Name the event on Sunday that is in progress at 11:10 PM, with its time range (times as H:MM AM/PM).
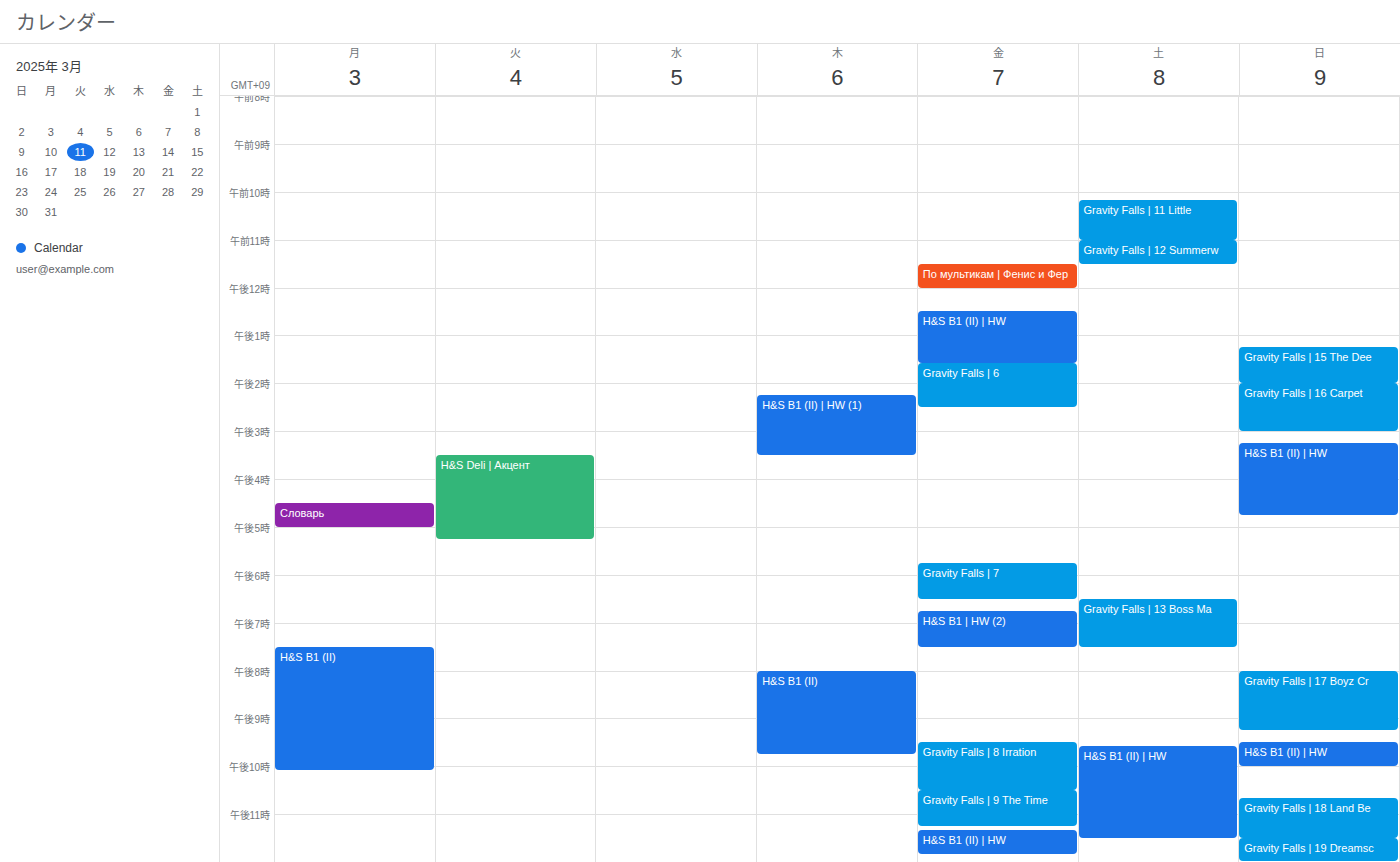
"Gravity Falls | 18 Land Be", 10:40 PM to 11:30 PM